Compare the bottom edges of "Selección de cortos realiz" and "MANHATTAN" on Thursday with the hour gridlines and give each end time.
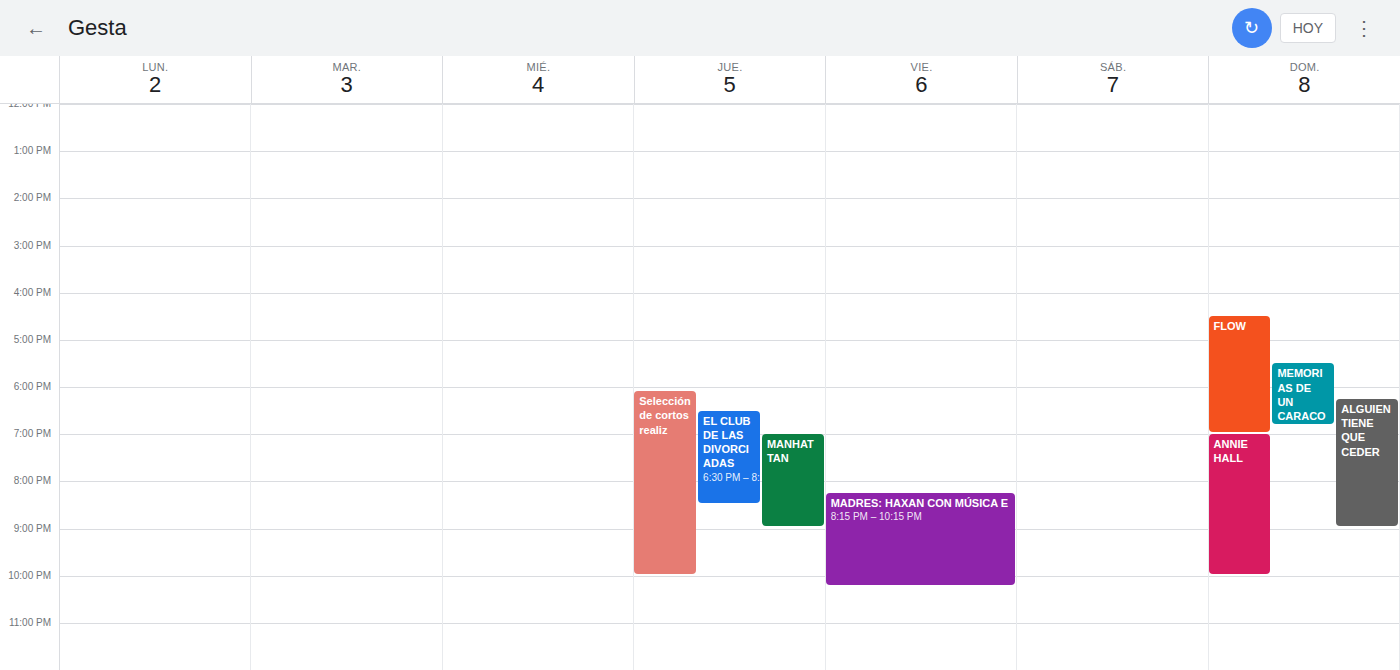
"Selección de cortos realiz": 22:00, exactly on the 22:00 line. "MANHATTAN": 21:00, exactly on the 21:00 line.